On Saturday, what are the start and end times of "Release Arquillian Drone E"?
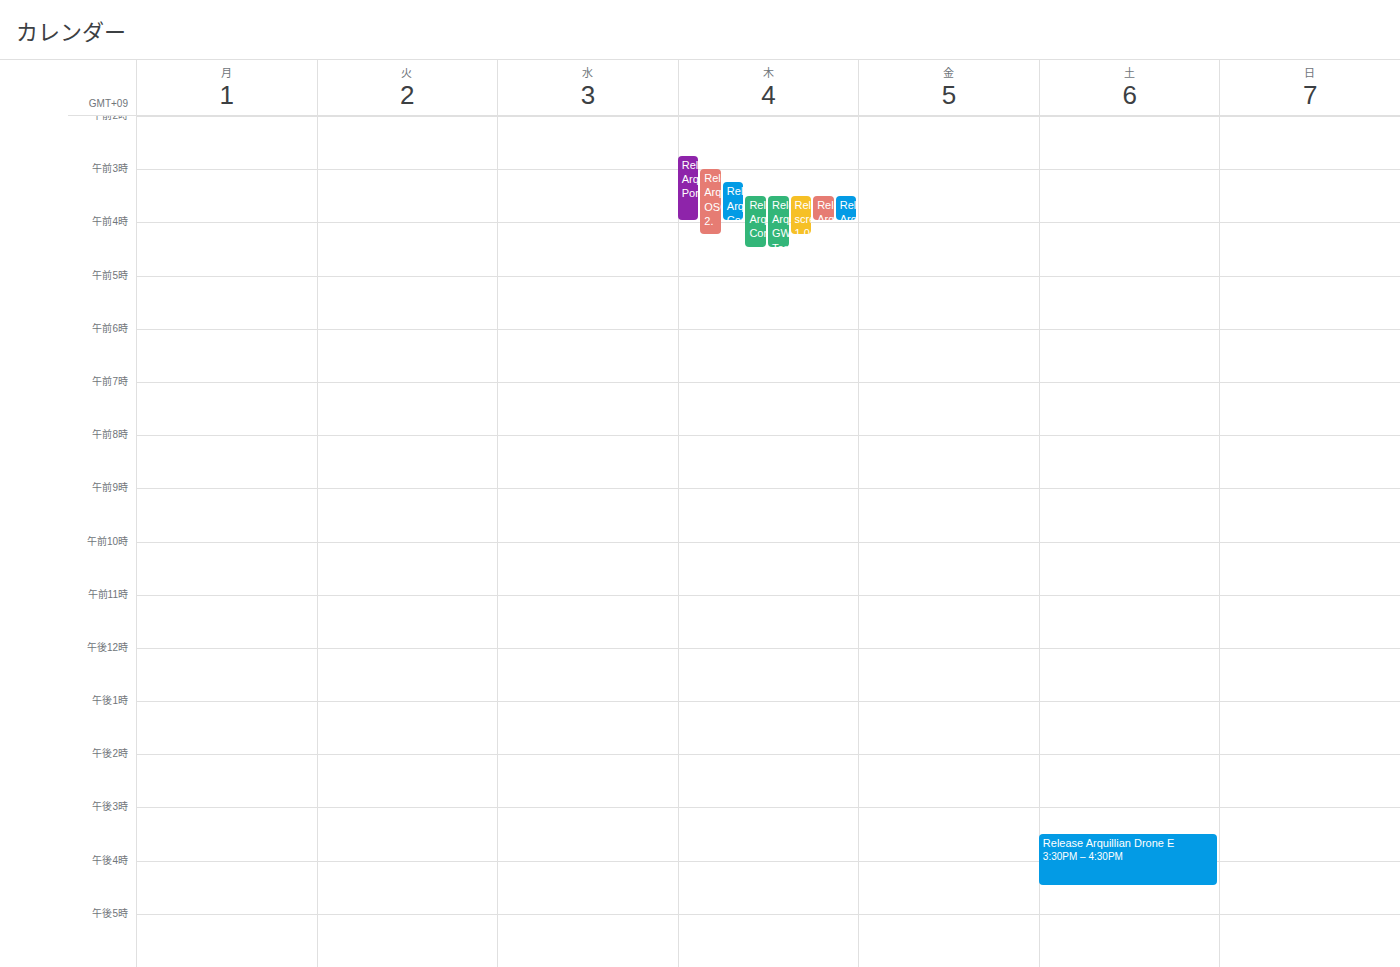
3:30 PM to 4:30 PM